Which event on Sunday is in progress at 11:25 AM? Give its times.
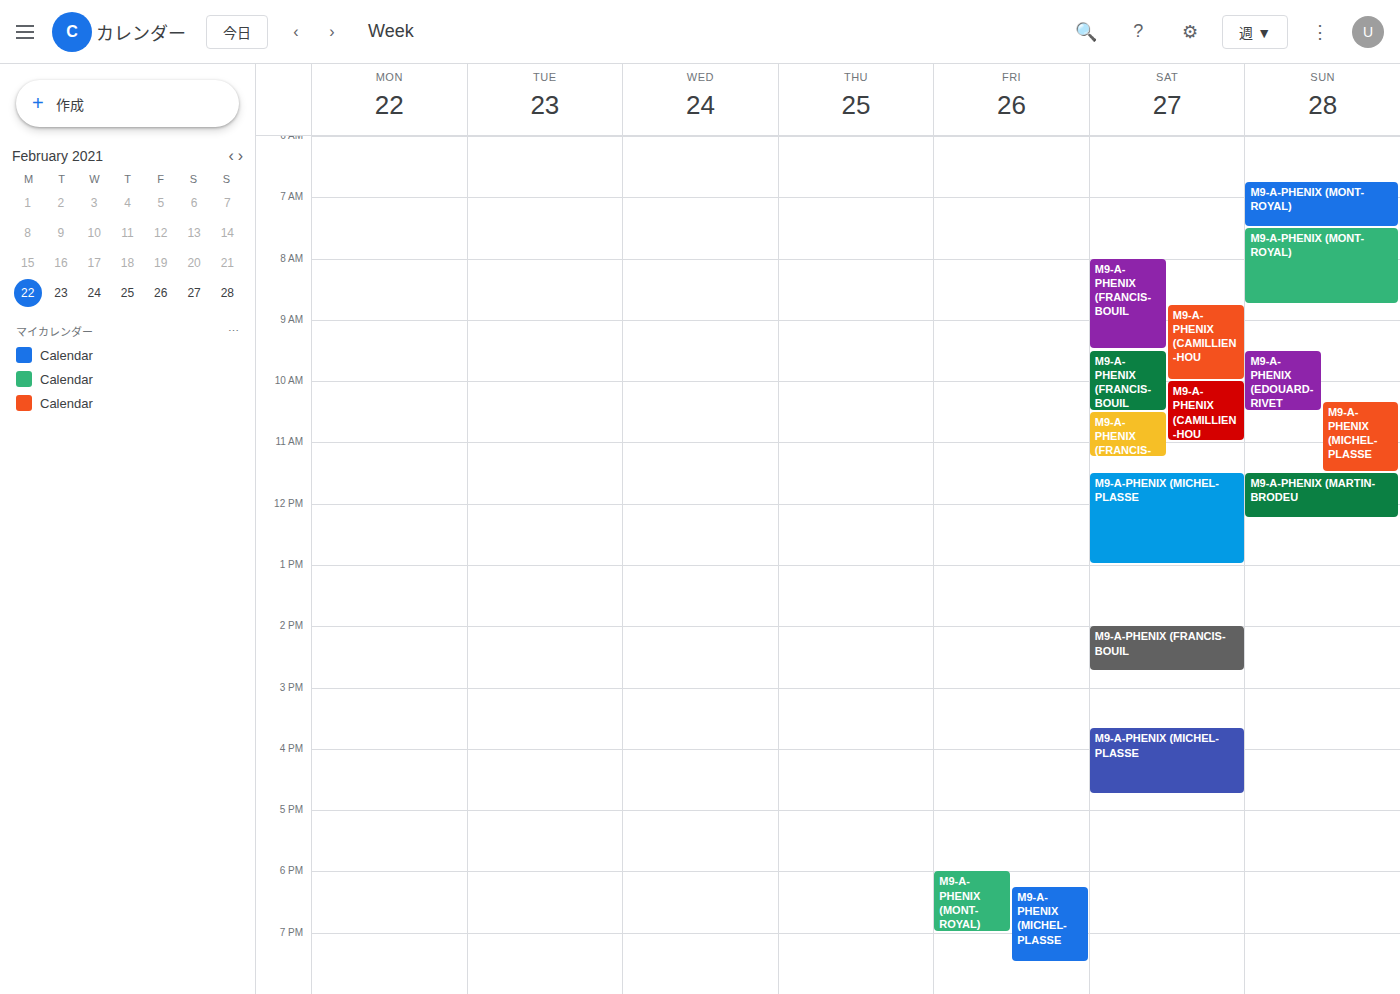
"M9-A-PHENIX (MICHEL-PLASSE", 10:20 AM to 11:30 AM